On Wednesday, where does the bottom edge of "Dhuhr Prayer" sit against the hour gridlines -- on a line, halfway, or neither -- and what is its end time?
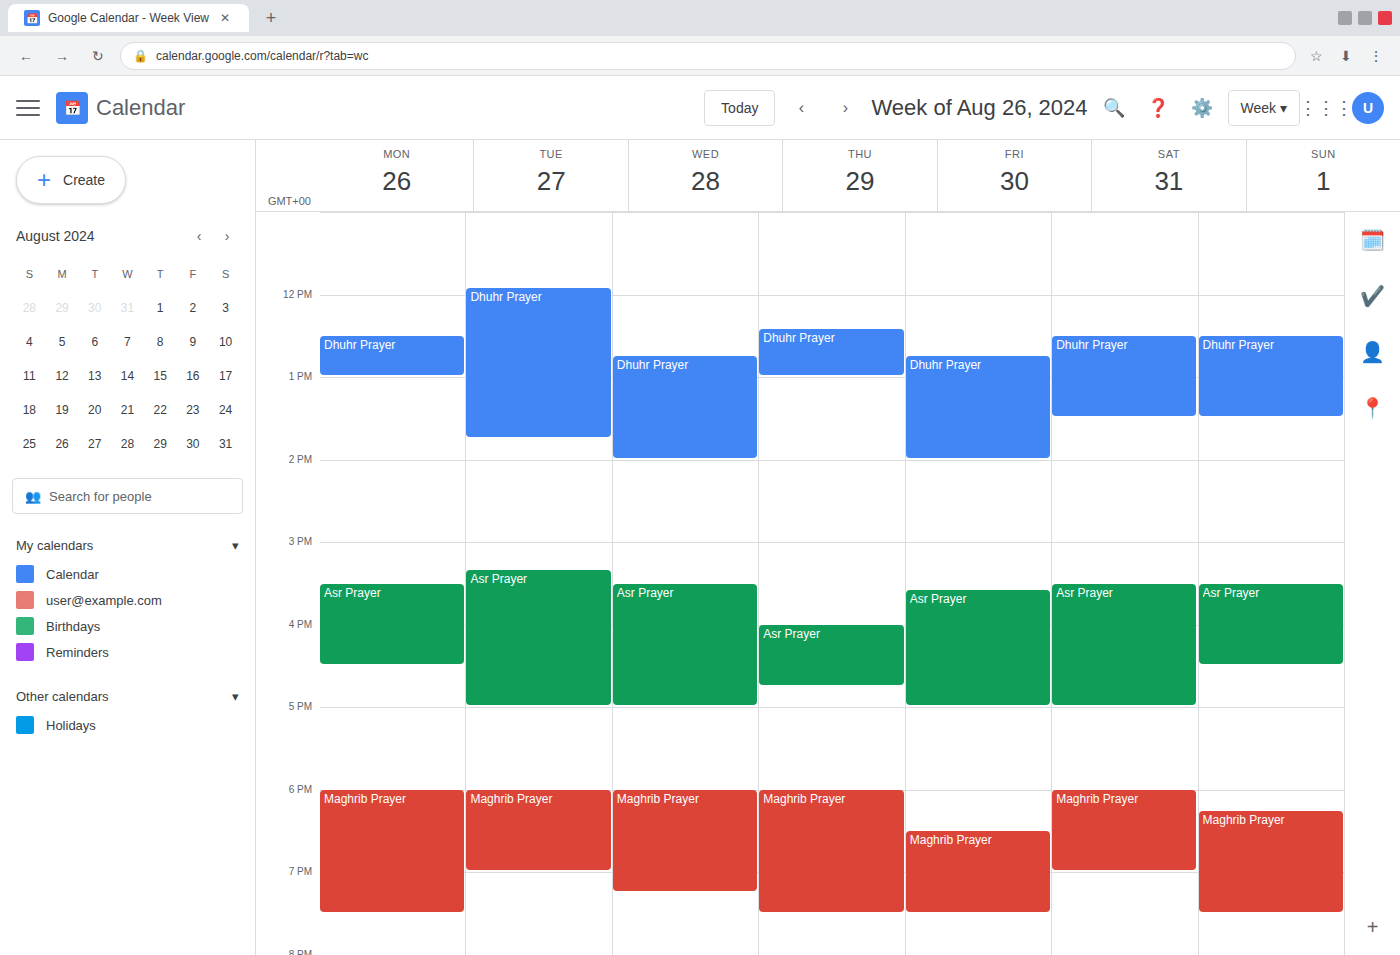
2:00 PM -- exactly on the 2 PM line.